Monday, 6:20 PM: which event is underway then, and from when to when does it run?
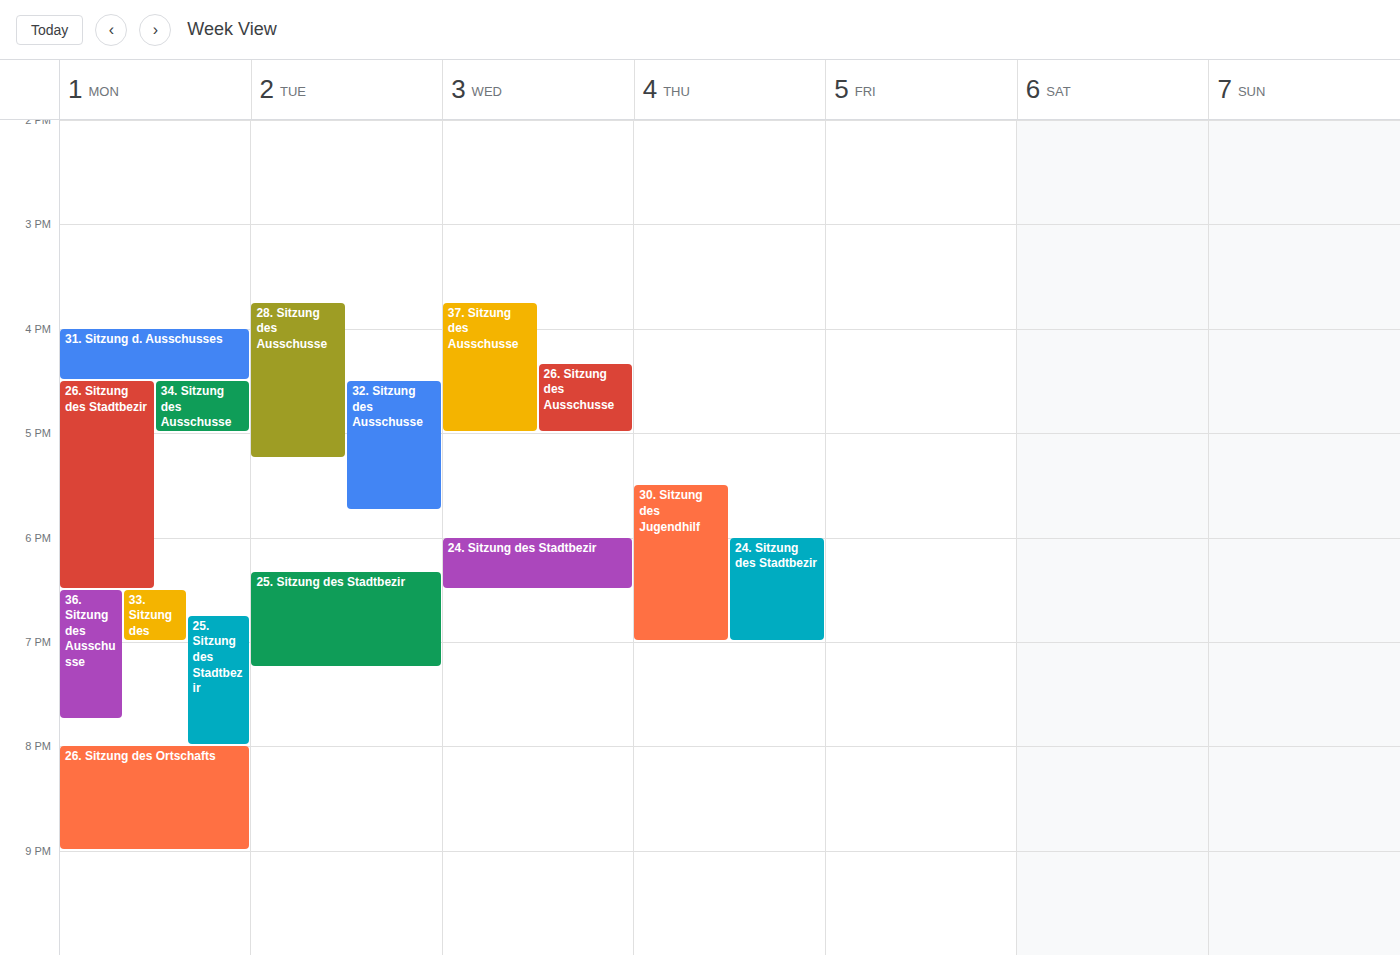
"26. Sitzung des Stadtbezir", 4:30 PM to 6:30 PM